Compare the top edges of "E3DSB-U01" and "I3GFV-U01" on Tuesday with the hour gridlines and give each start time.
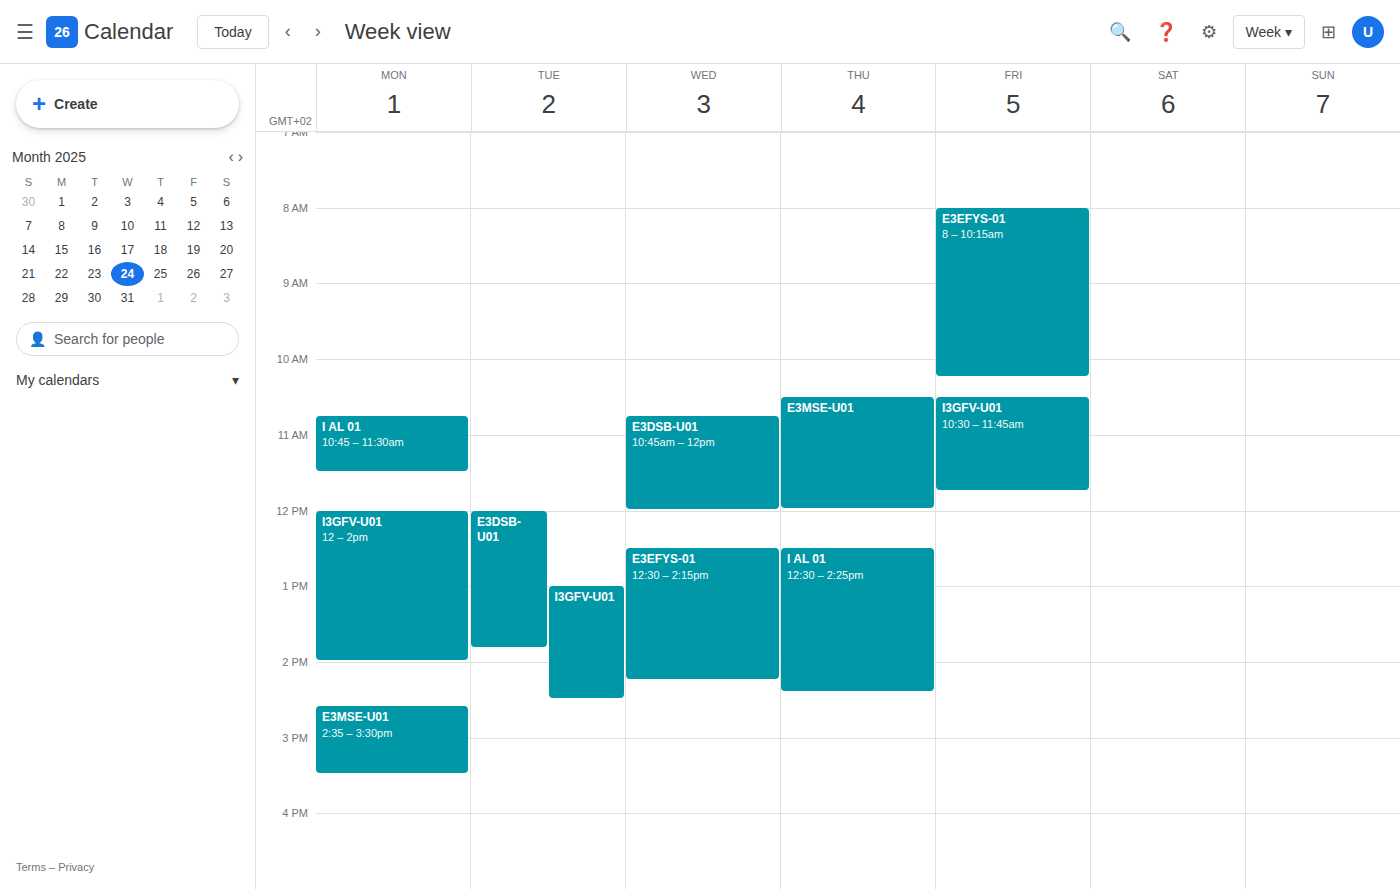
"E3DSB-U01": 12:00 PM, exactly on the 12 PM line. "I3GFV-U01": 1:00 PM, exactly on the 1 PM line.